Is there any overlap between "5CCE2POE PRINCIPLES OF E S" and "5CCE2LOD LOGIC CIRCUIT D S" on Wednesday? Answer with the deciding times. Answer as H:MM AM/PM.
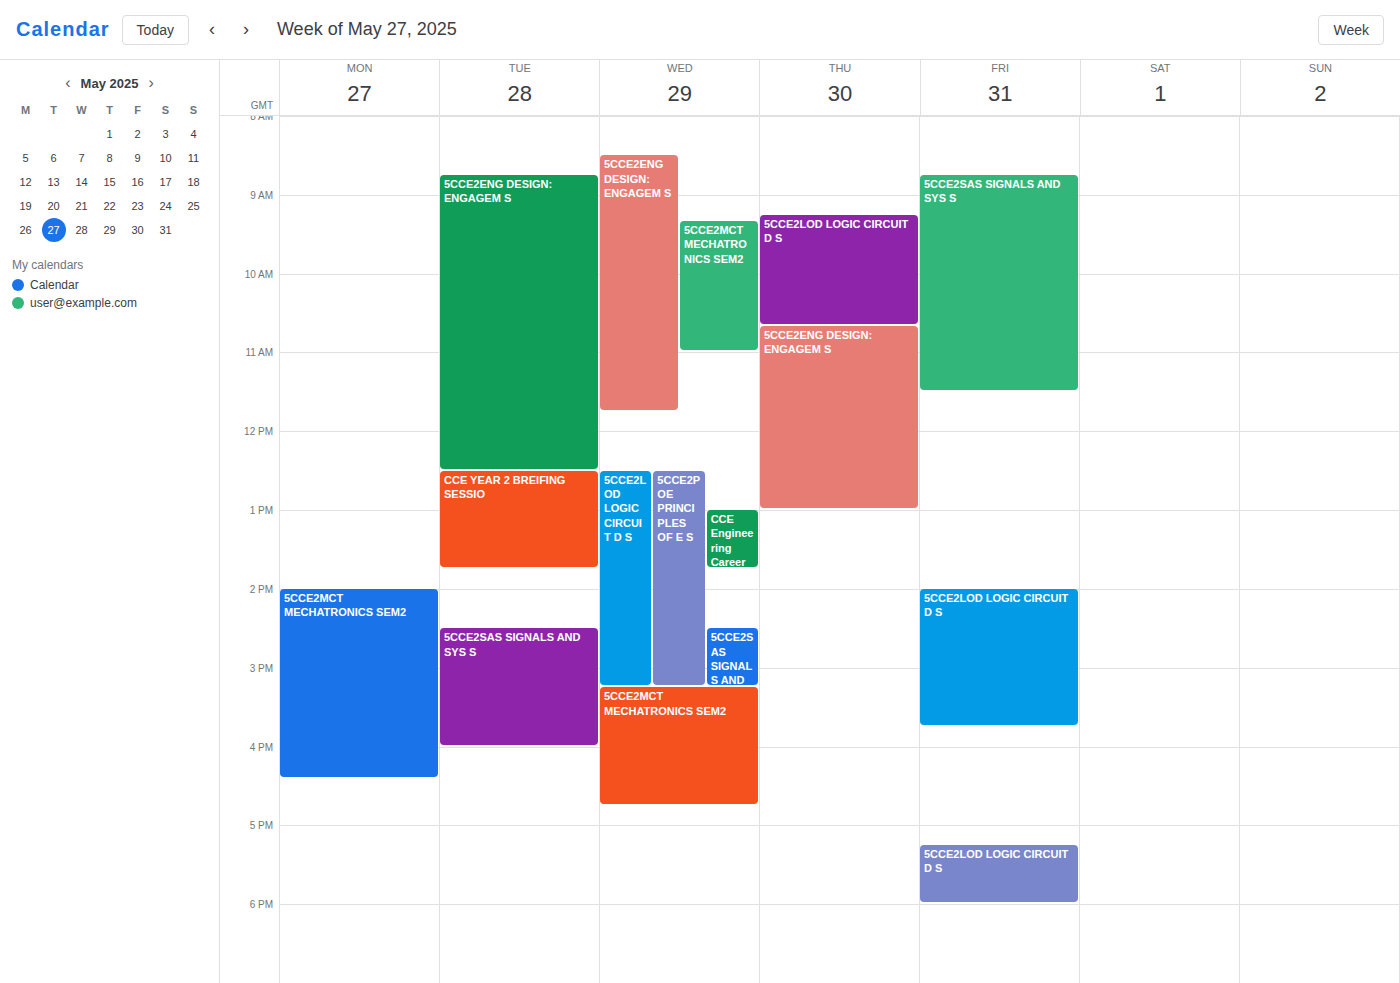
"5CCE2LOD LOGIC CIRCUIT D S" runs 12:30 PM to 3:15 PM, inside "5CCE2POE PRINCIPLES OF E S" -- they overlap.